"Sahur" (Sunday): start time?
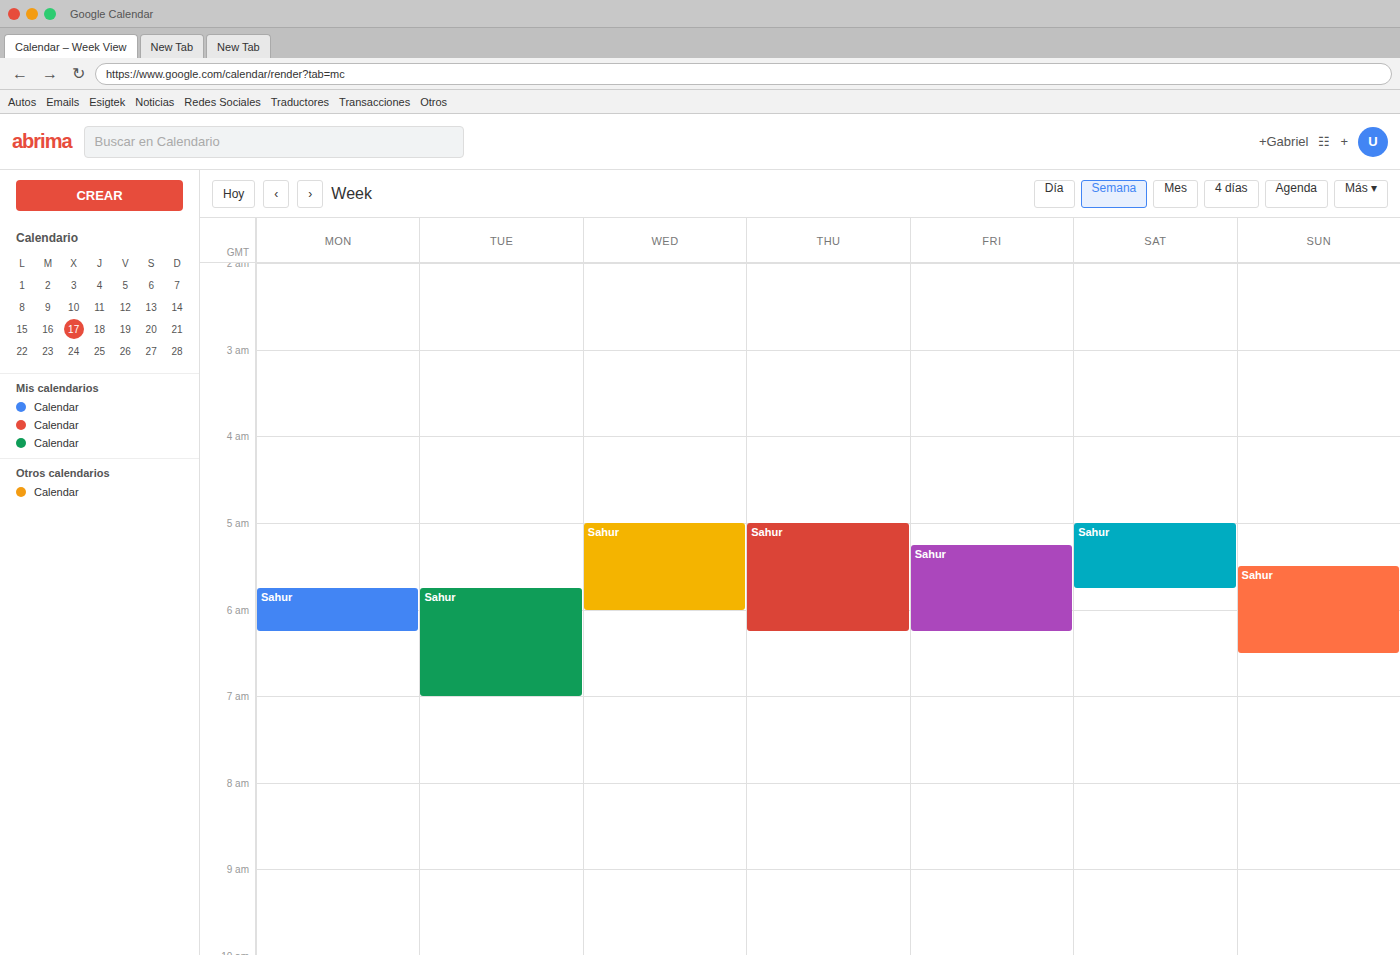
5:30 AM